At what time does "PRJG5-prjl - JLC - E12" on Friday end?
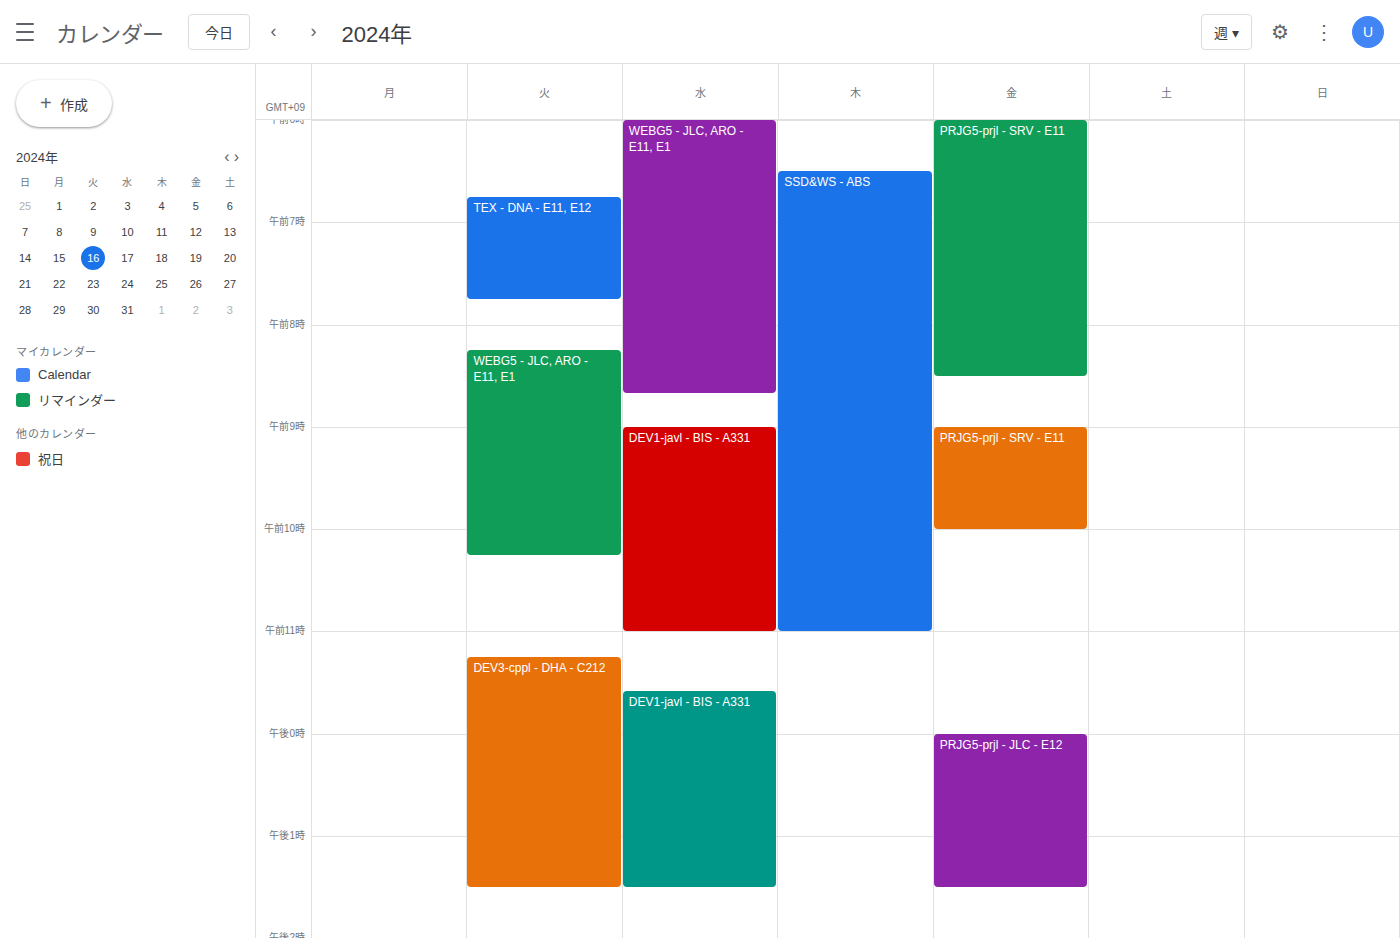
13:30